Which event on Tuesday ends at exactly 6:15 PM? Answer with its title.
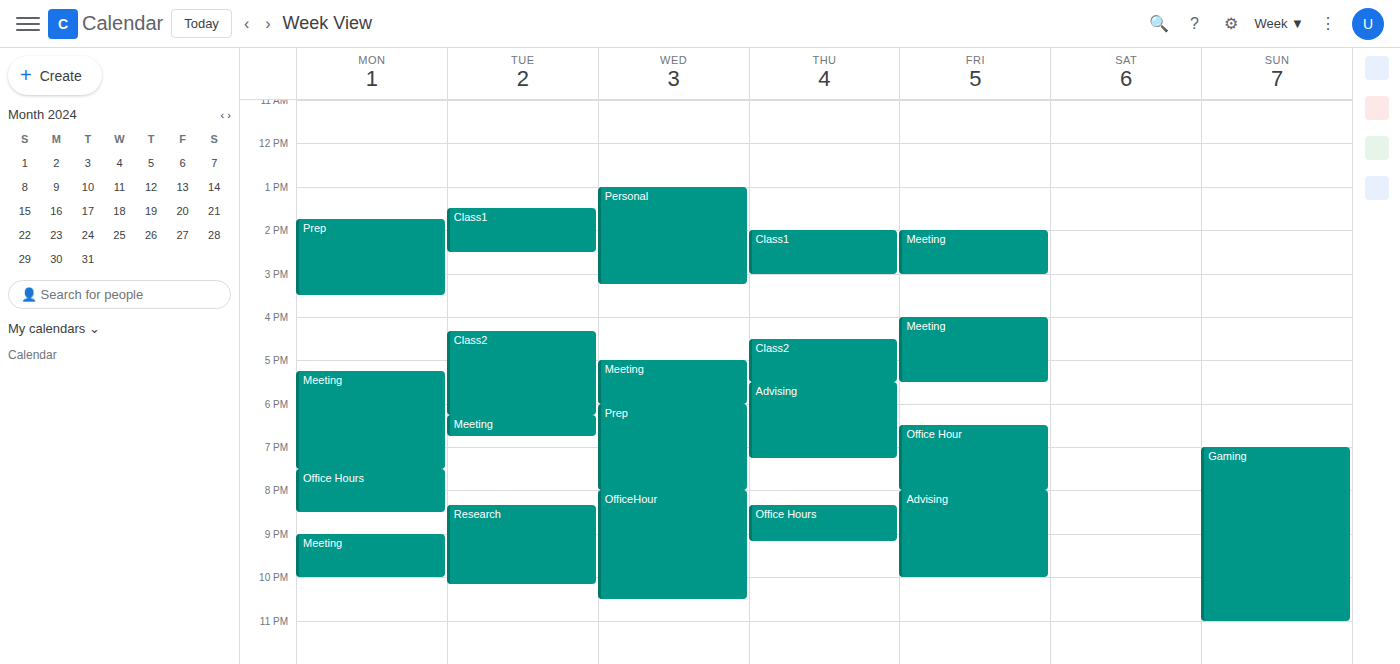
"Class2"